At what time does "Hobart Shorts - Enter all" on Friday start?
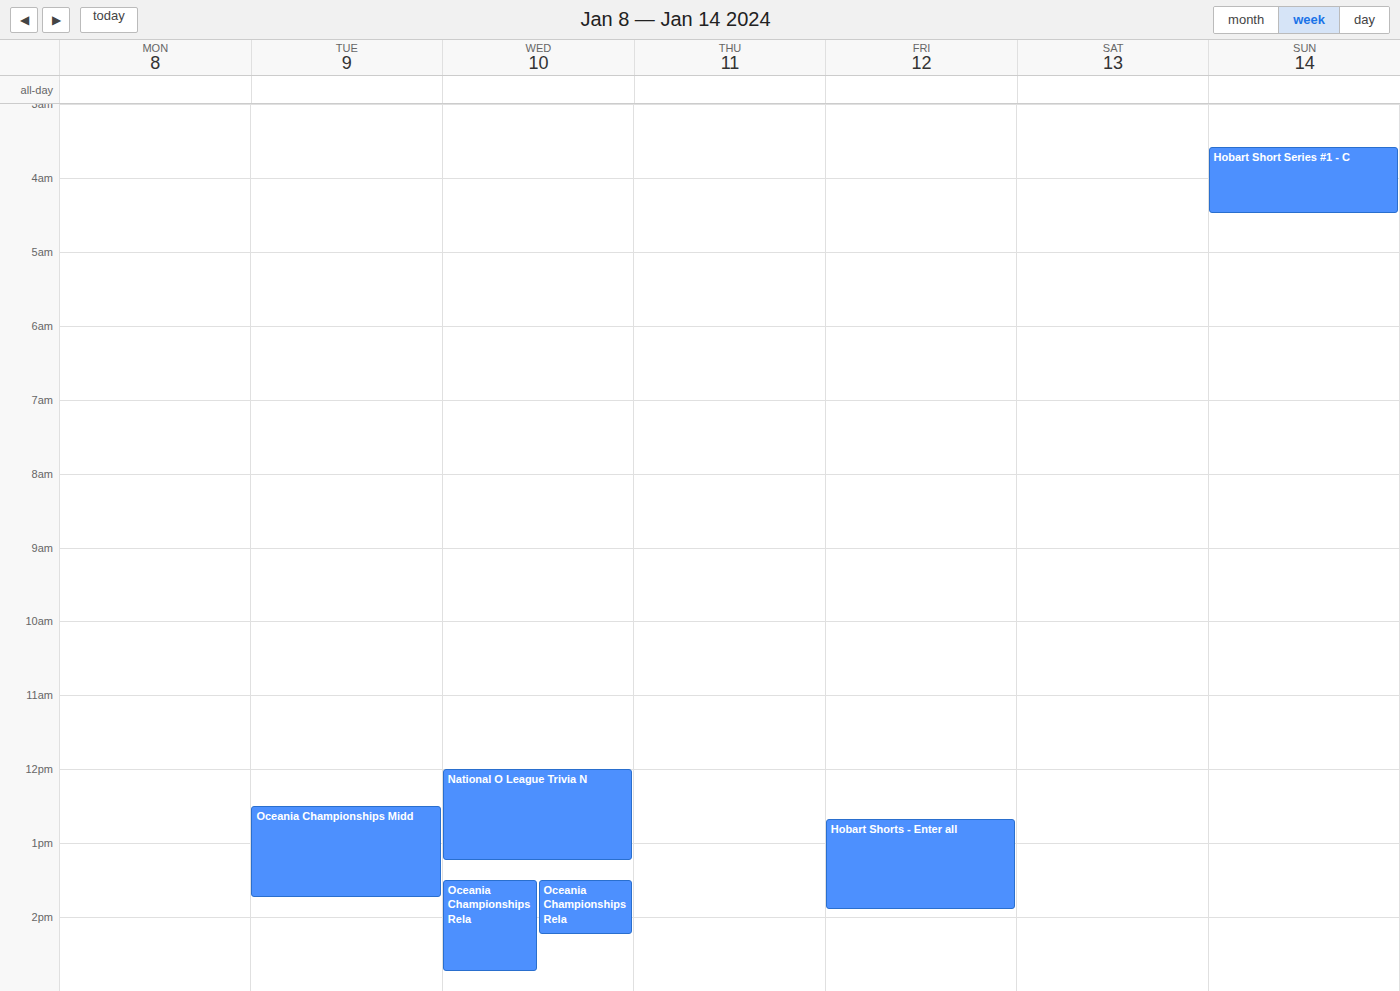
12:40